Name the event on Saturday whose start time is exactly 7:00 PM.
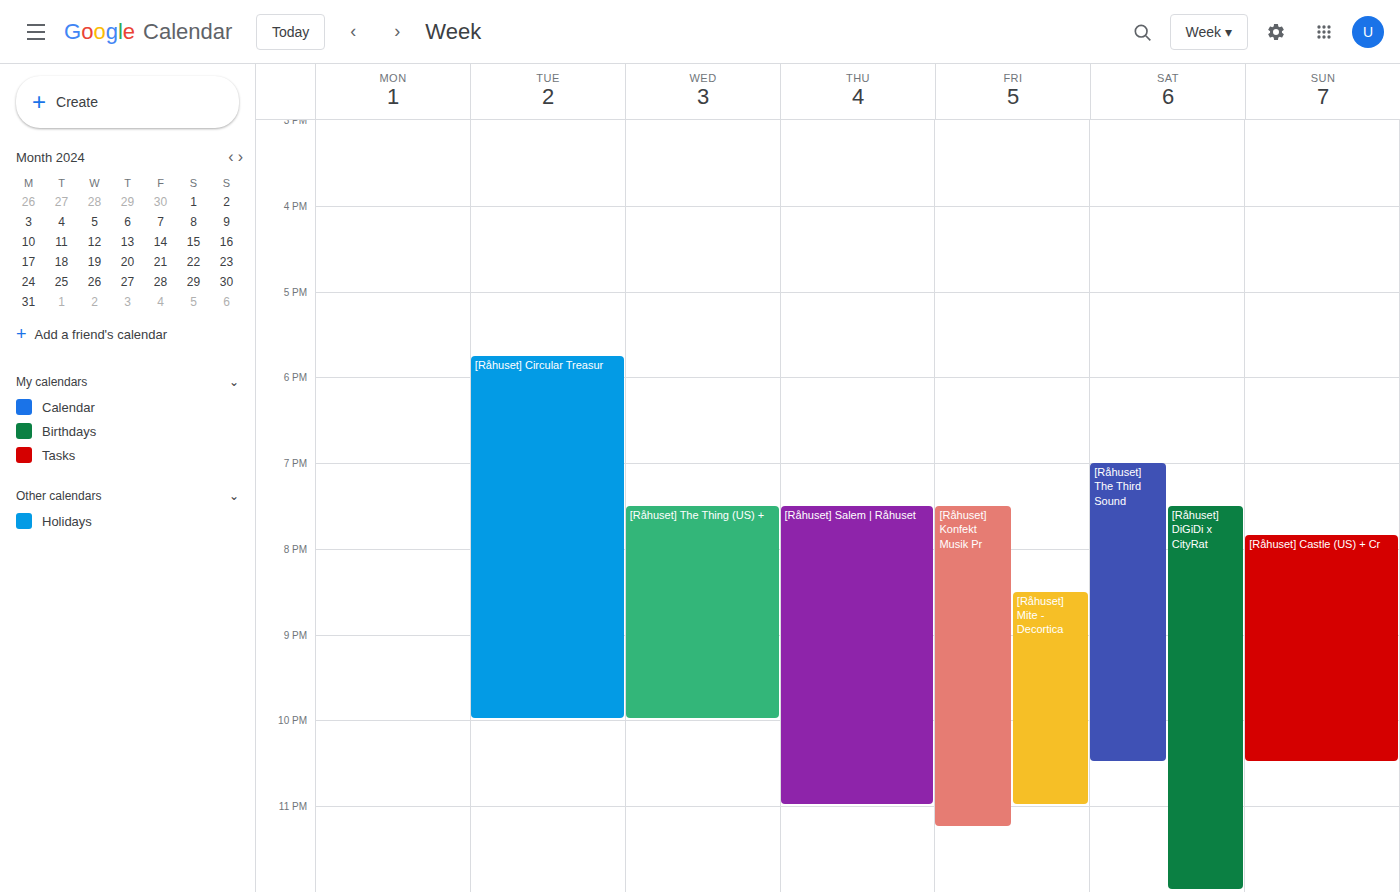
"[Råhuset] The Third Sound"